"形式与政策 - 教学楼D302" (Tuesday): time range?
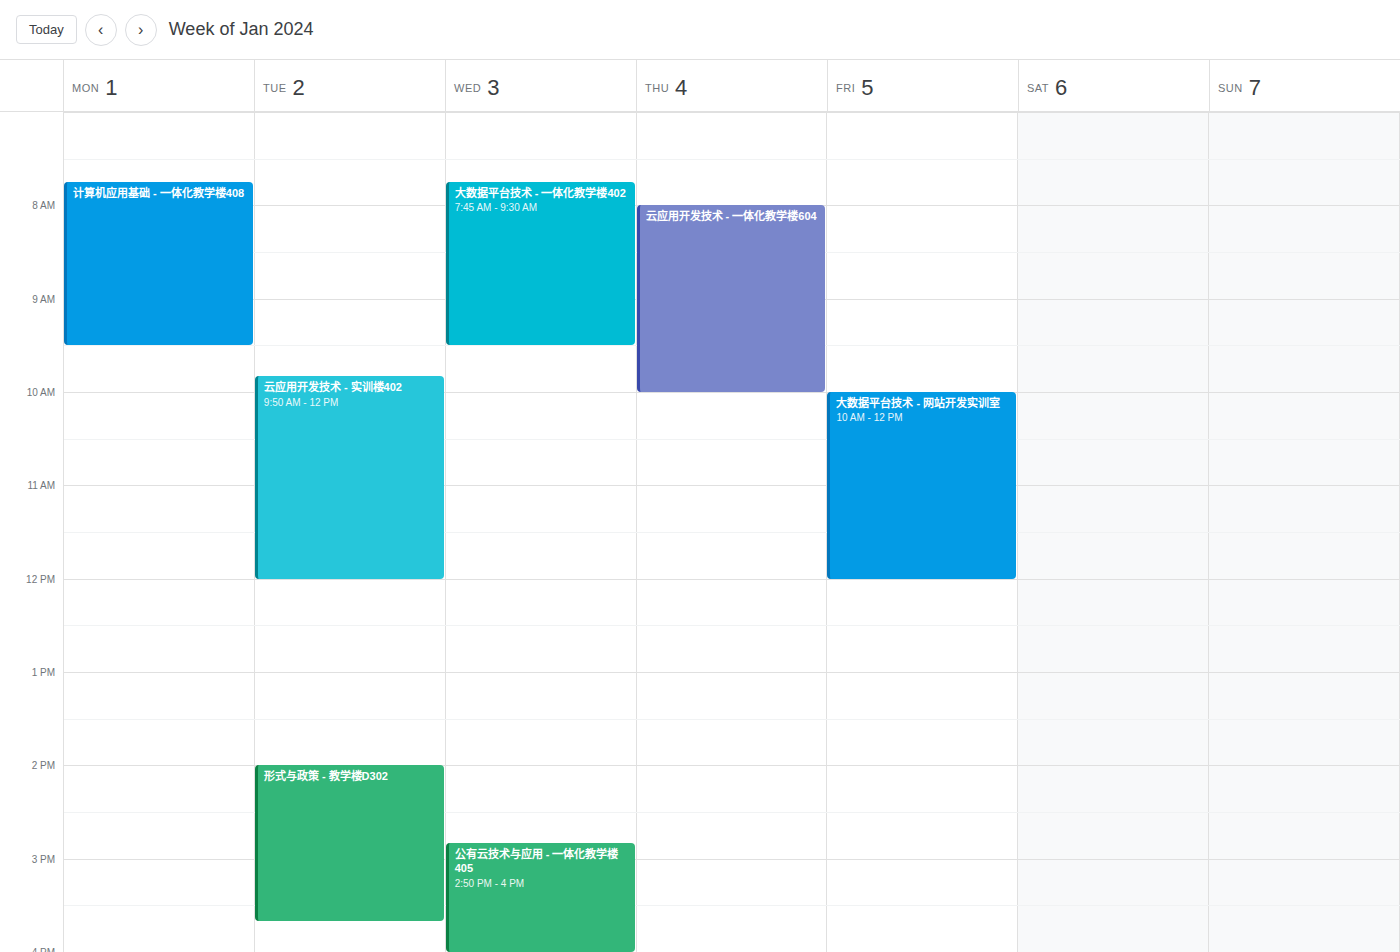
2:00 PM to 3:40 PM